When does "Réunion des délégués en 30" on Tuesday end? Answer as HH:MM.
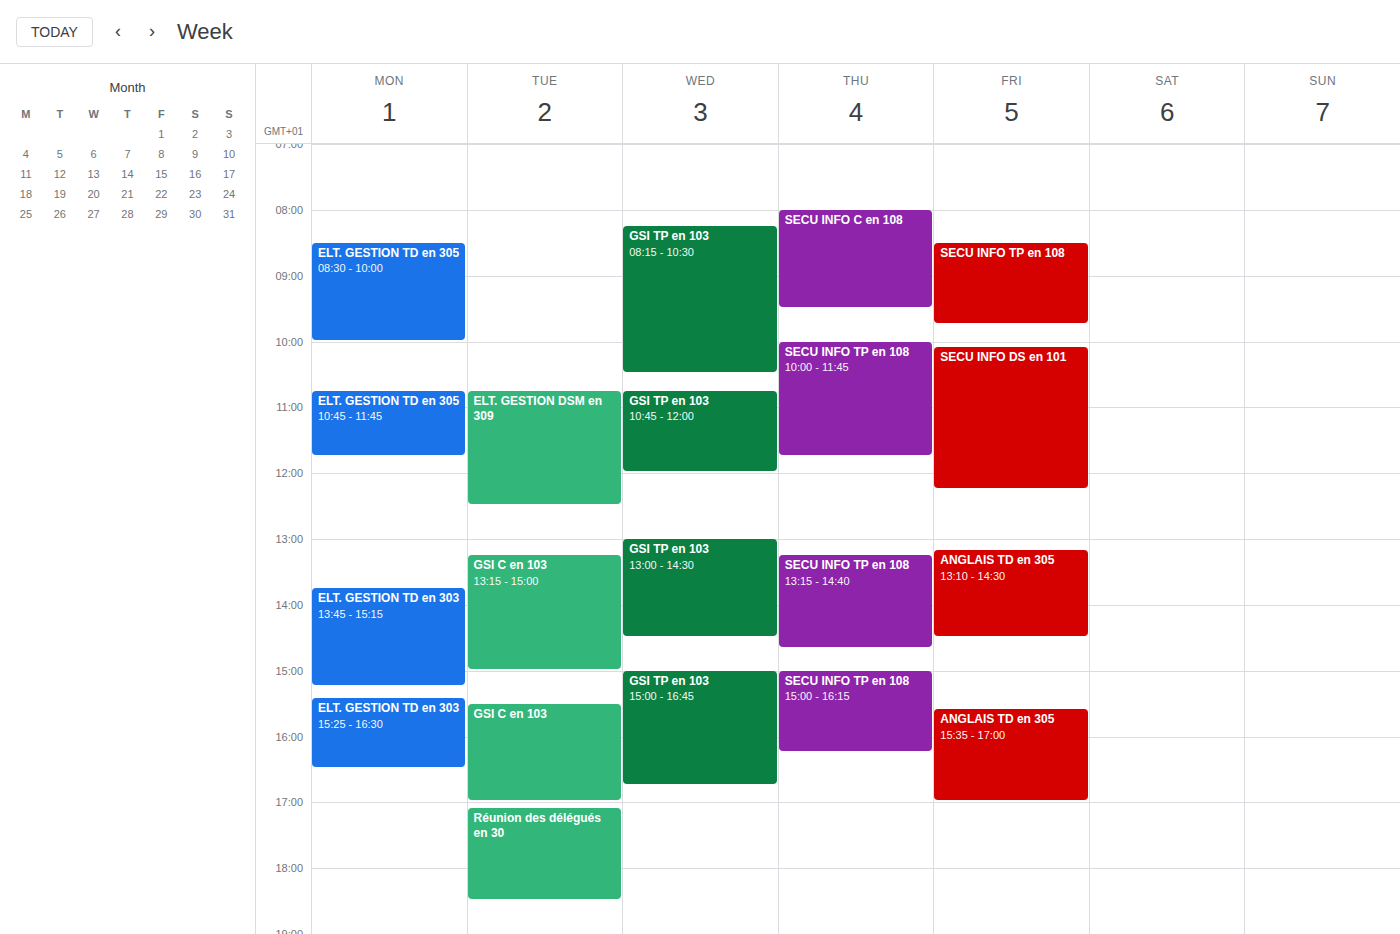
18:30